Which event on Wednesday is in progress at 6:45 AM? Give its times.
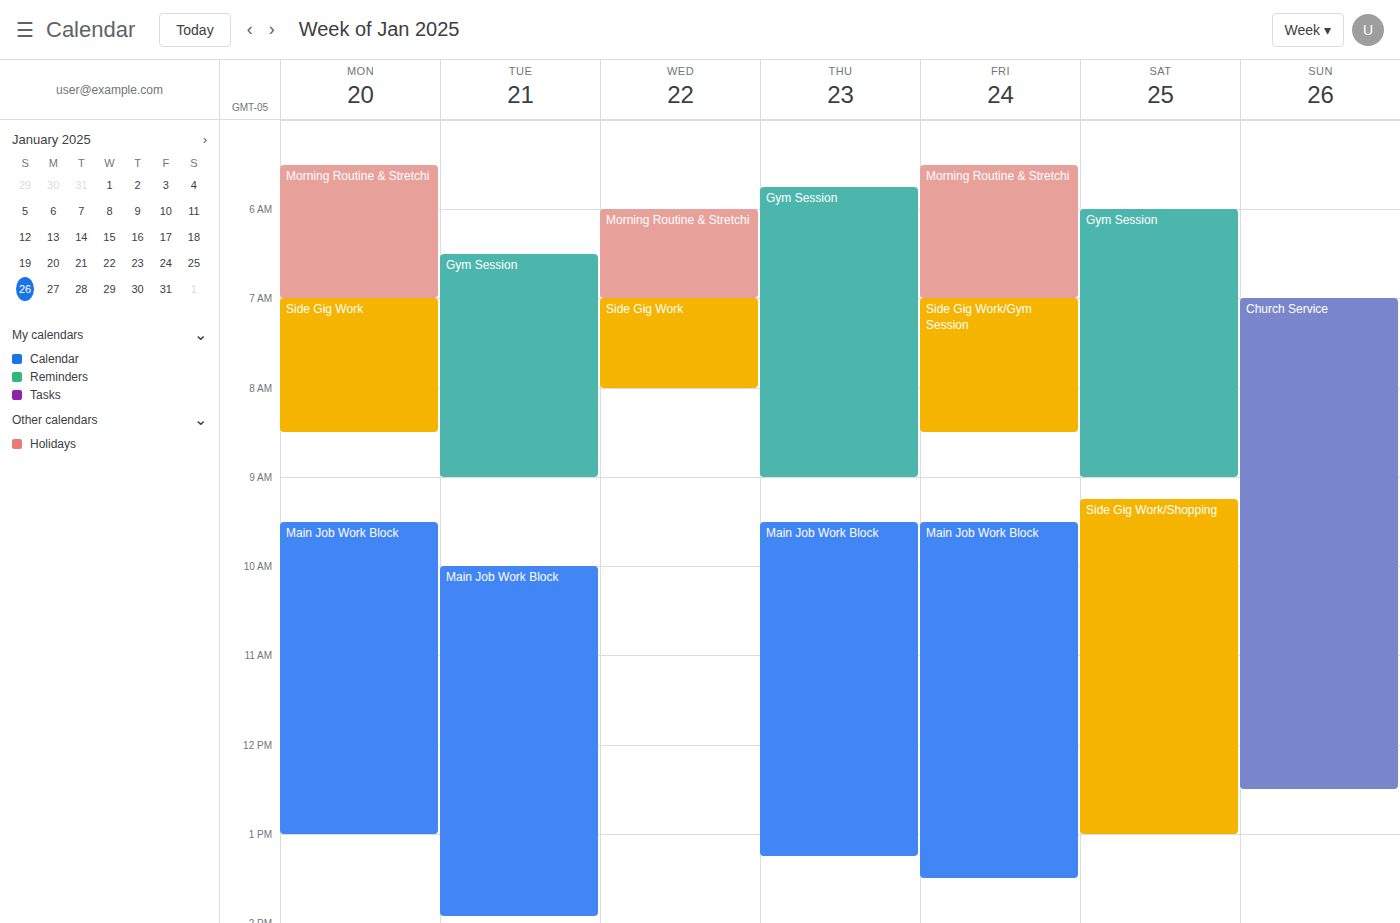
"Morning Routine & Stretchi", 6:00 AM to 7:00 AM